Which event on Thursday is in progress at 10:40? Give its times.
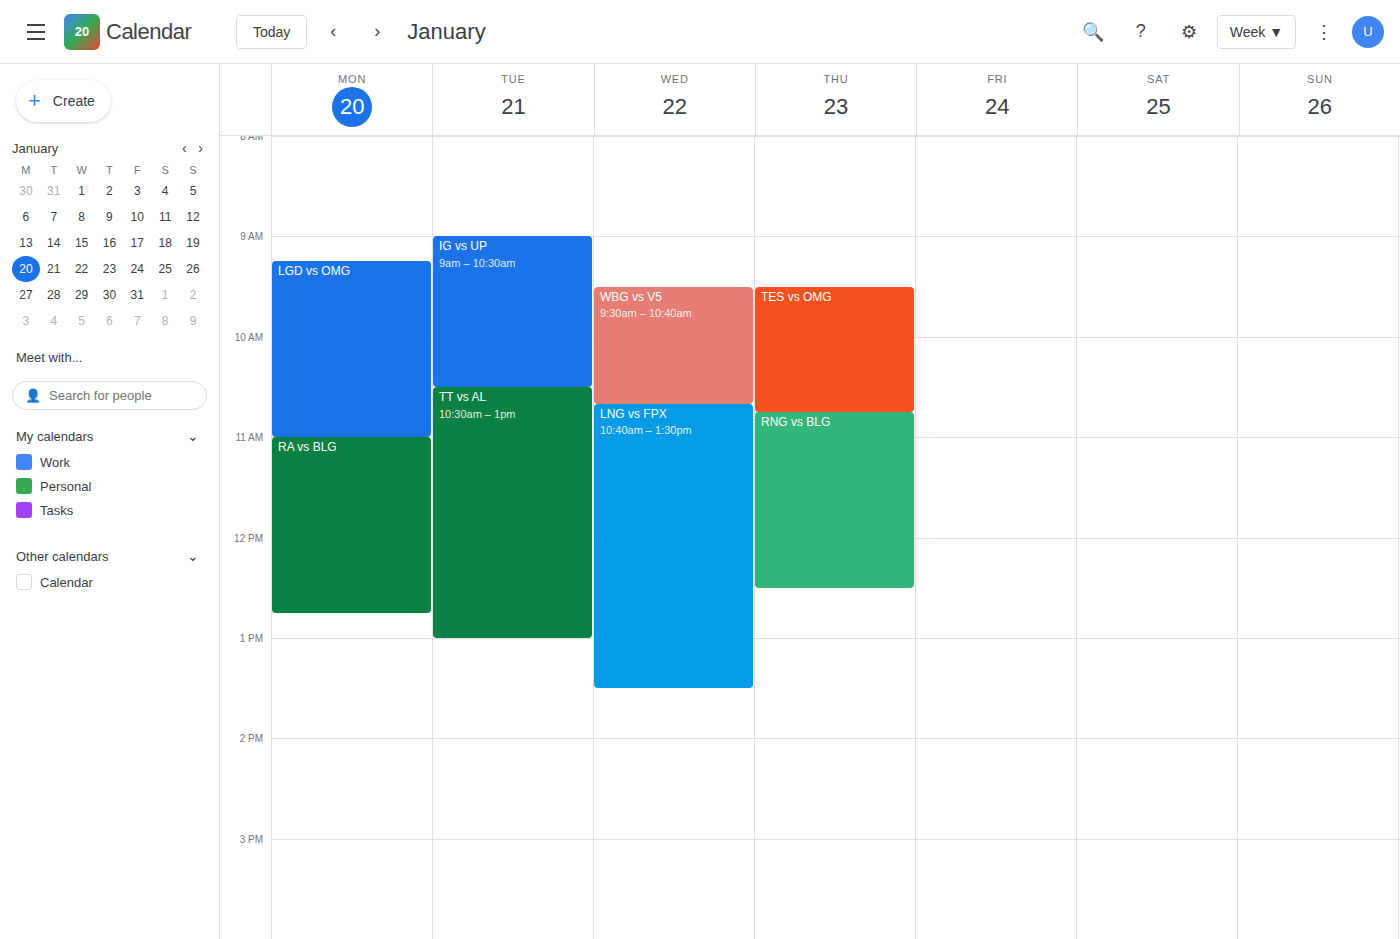
"TES vs OMG", 09:30 to 10:45